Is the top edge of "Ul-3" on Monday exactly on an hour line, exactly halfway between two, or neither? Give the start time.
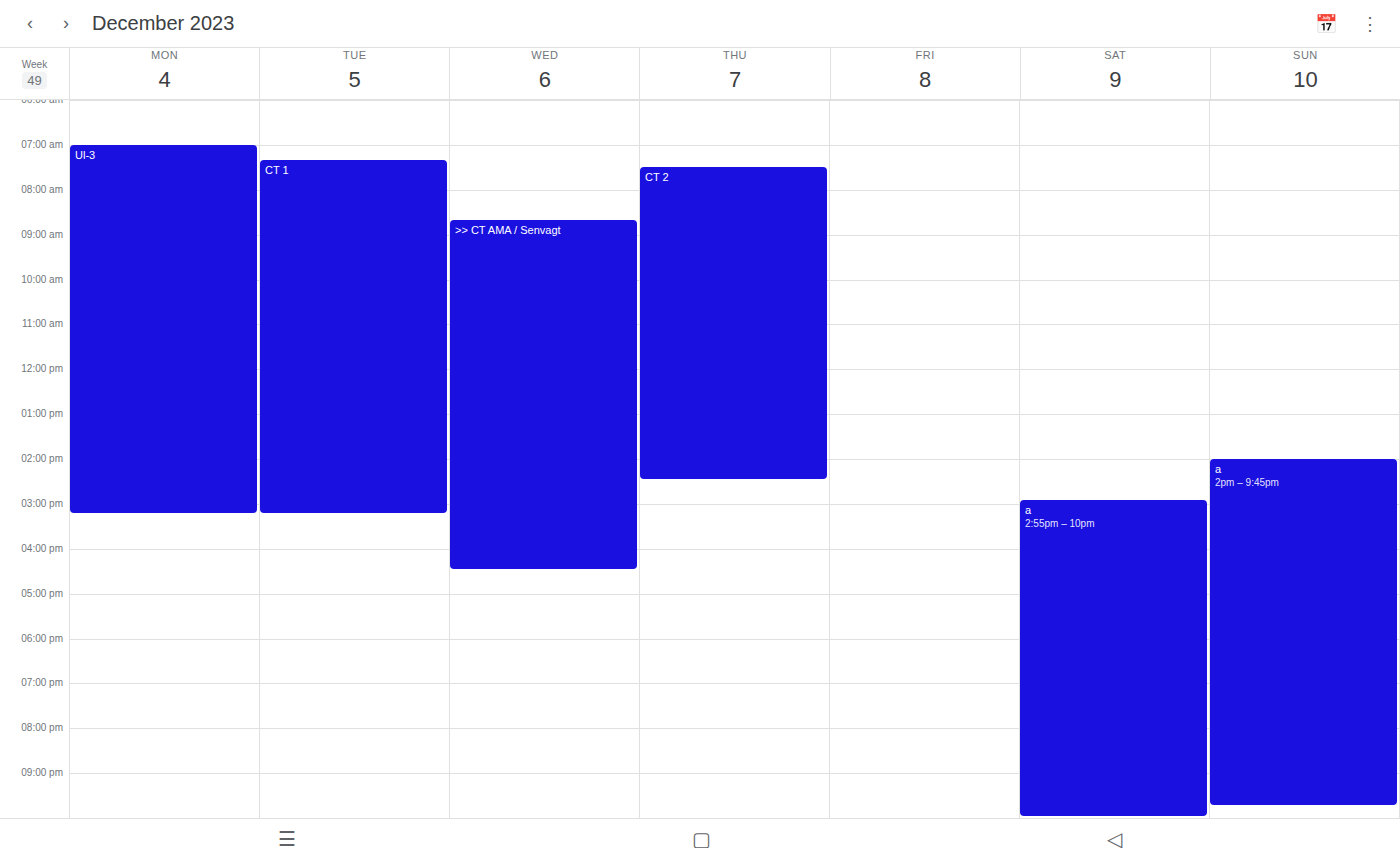
07:00 -- exactly on the 07:00 line.